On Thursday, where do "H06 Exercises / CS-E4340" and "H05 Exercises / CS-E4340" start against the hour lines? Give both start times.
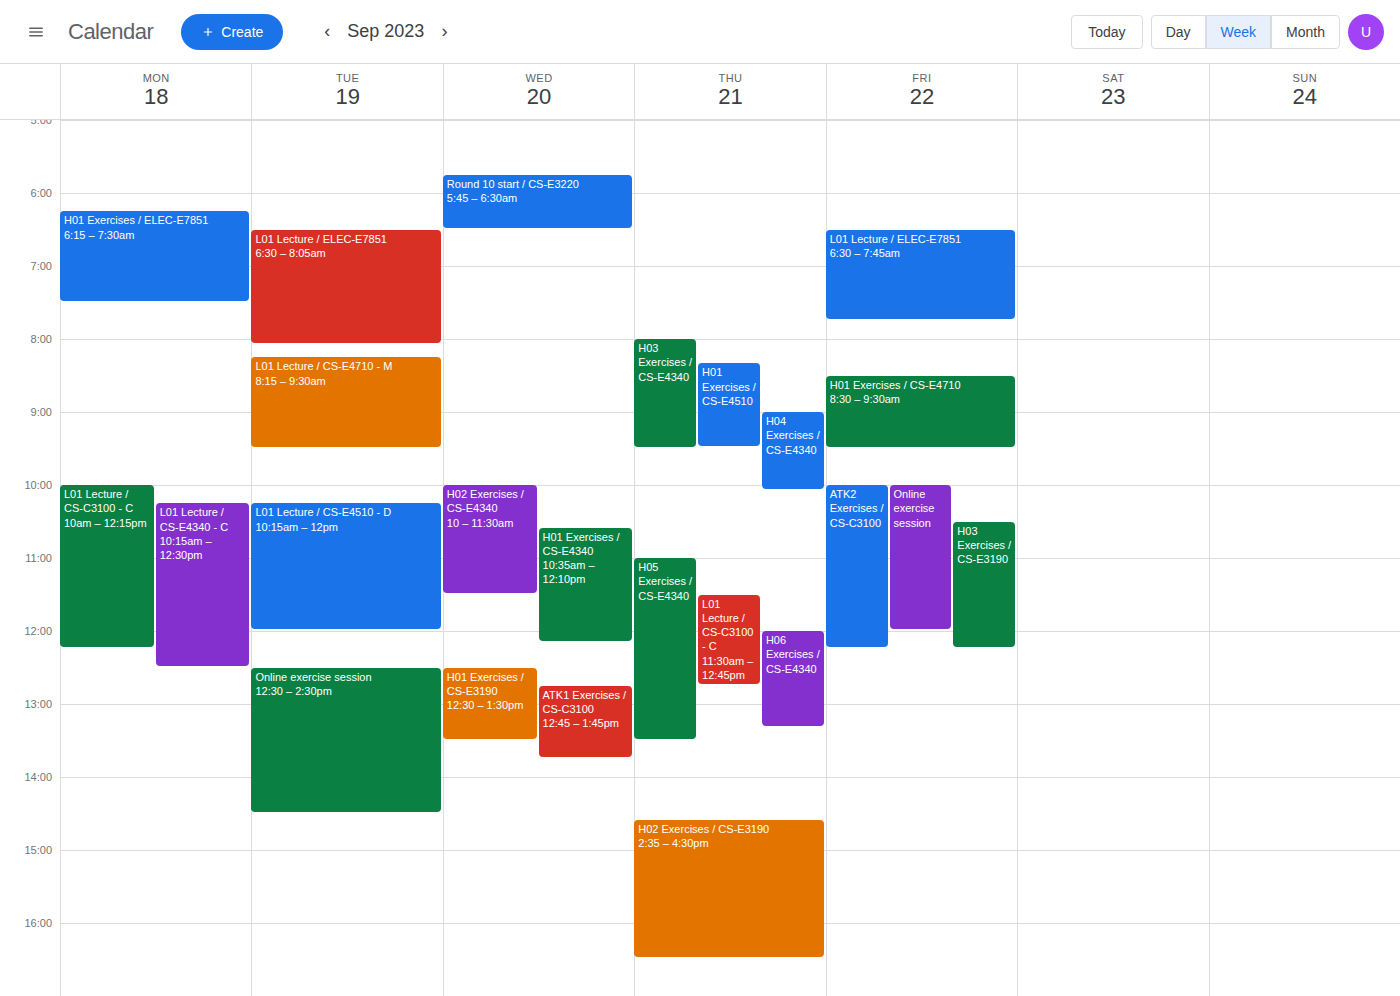
"H06 Exercises / CS-E4340": 12:00 PM, exactly on the 12 PM line. "H05 Exercises / CS-E4340": 11:00 AM, exactly on the 11 AM line.